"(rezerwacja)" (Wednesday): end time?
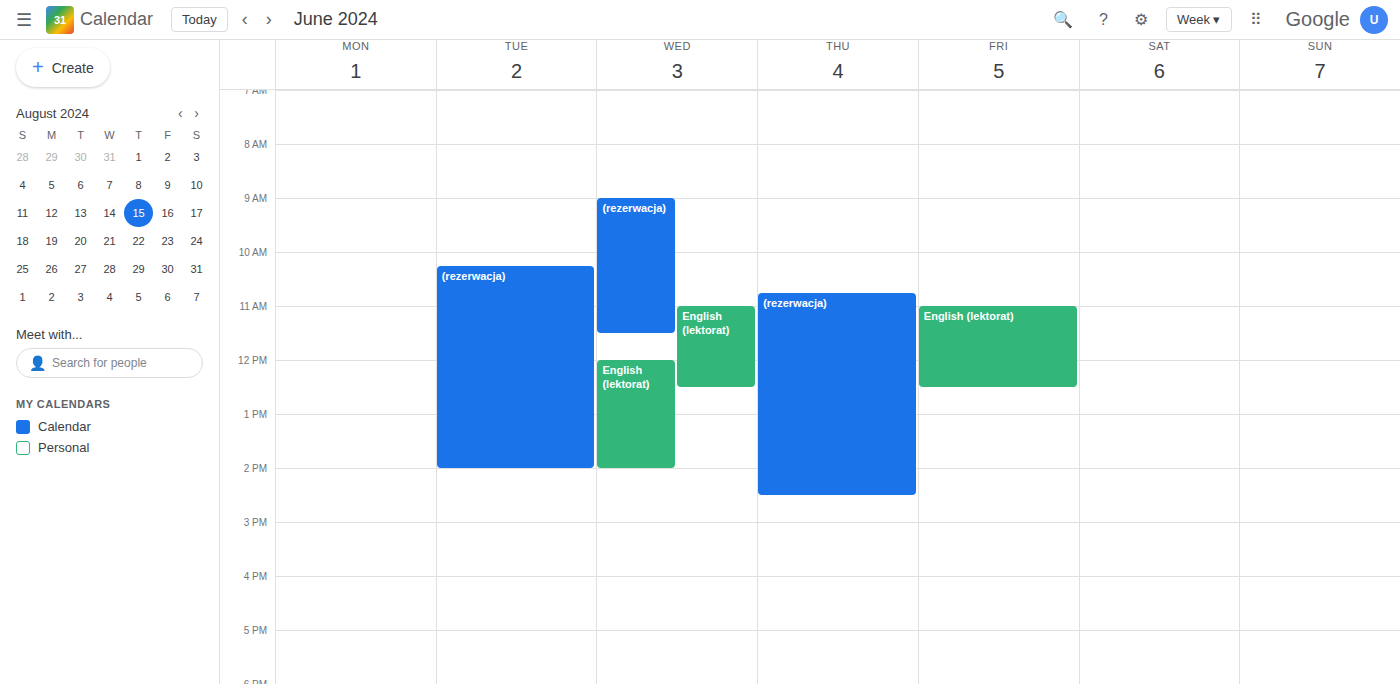
11:30 AM